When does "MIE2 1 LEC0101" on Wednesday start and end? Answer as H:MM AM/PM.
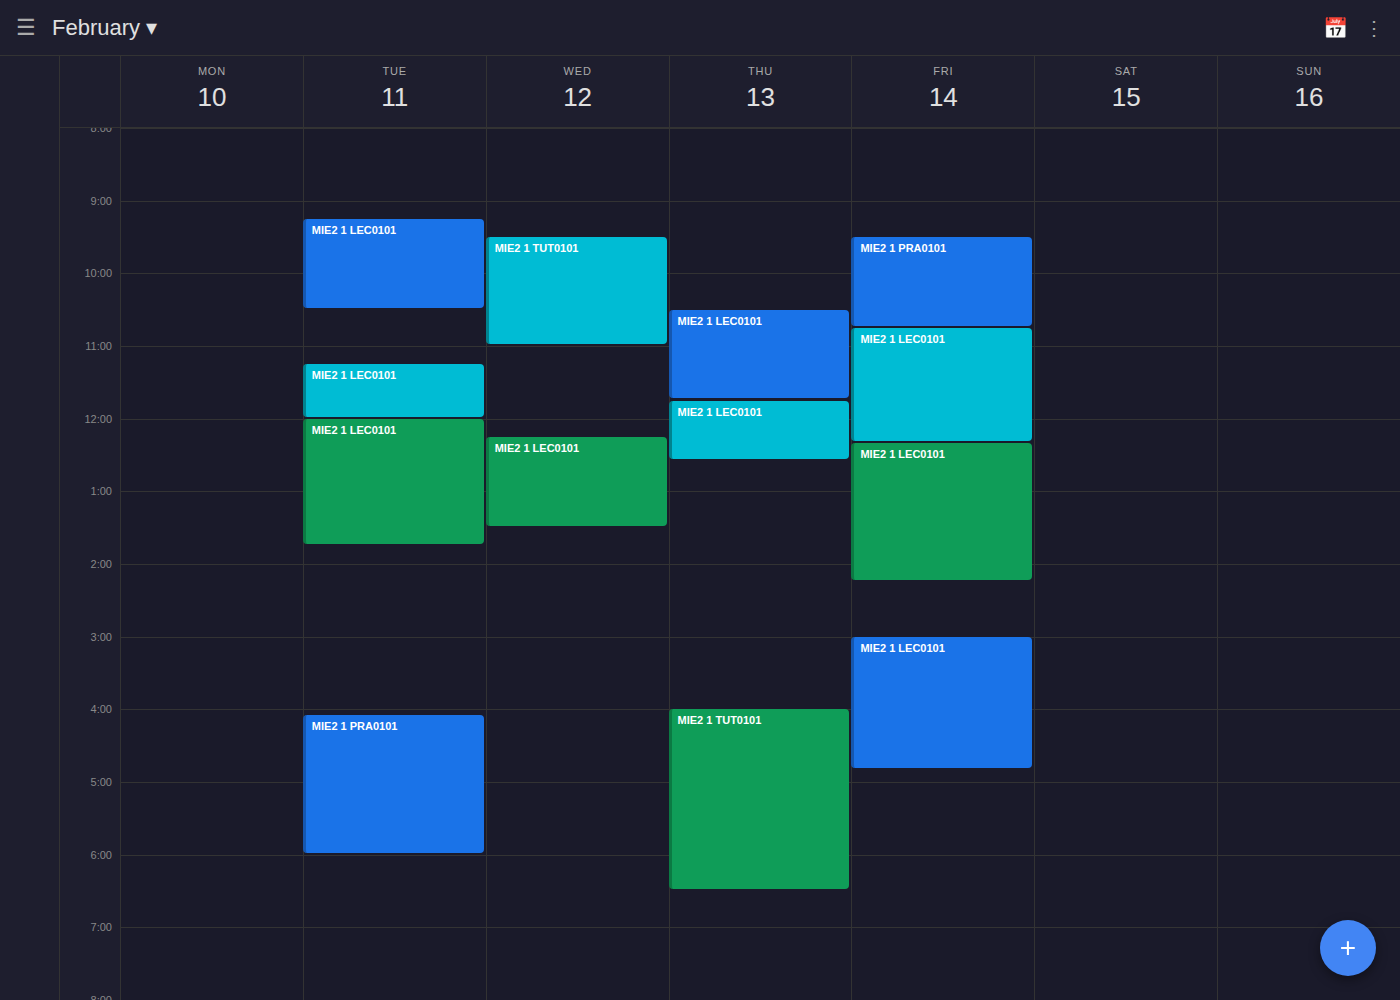
12:15 PM to 1:30 PM